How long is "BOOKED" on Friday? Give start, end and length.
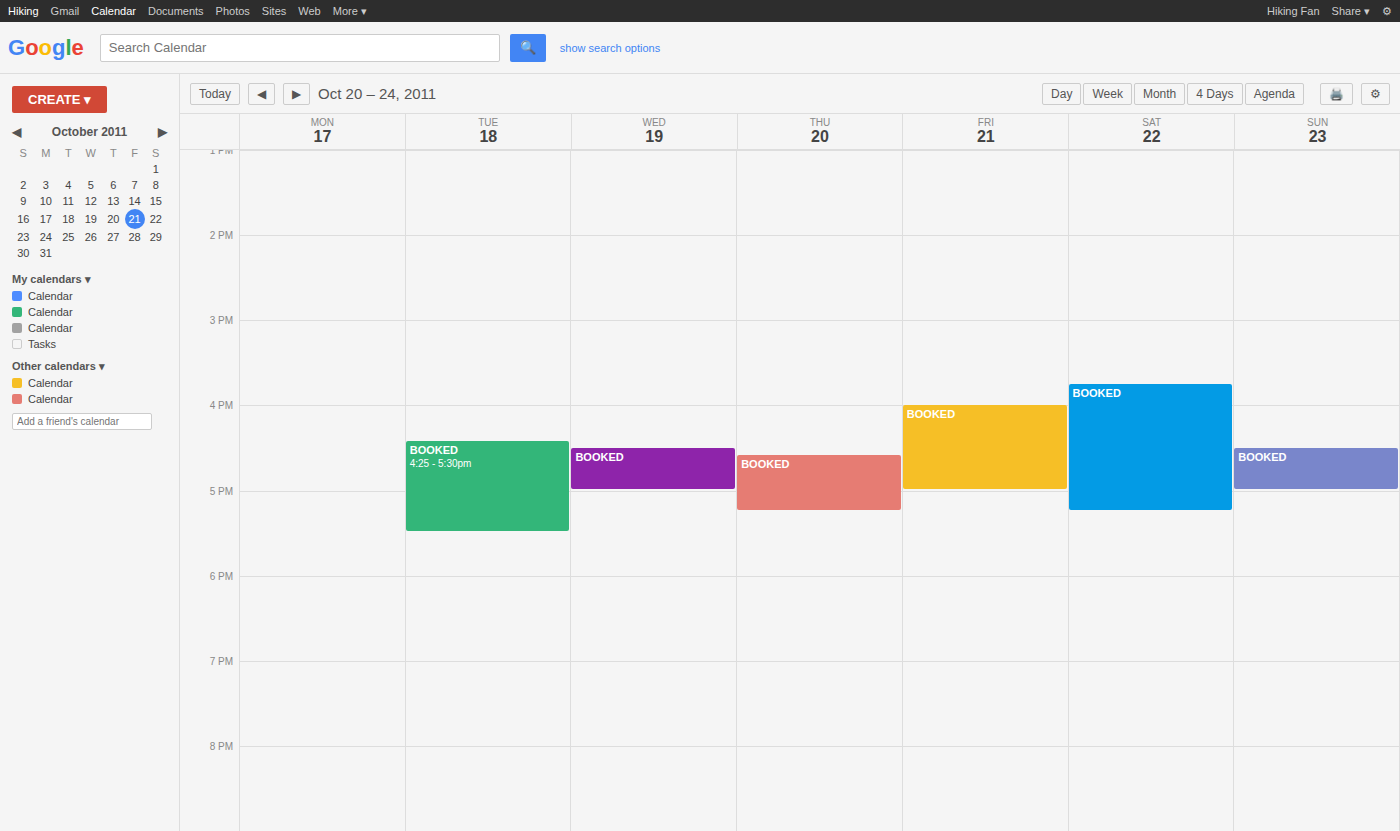
4:00 PM to 5:00 PM, 1 hour